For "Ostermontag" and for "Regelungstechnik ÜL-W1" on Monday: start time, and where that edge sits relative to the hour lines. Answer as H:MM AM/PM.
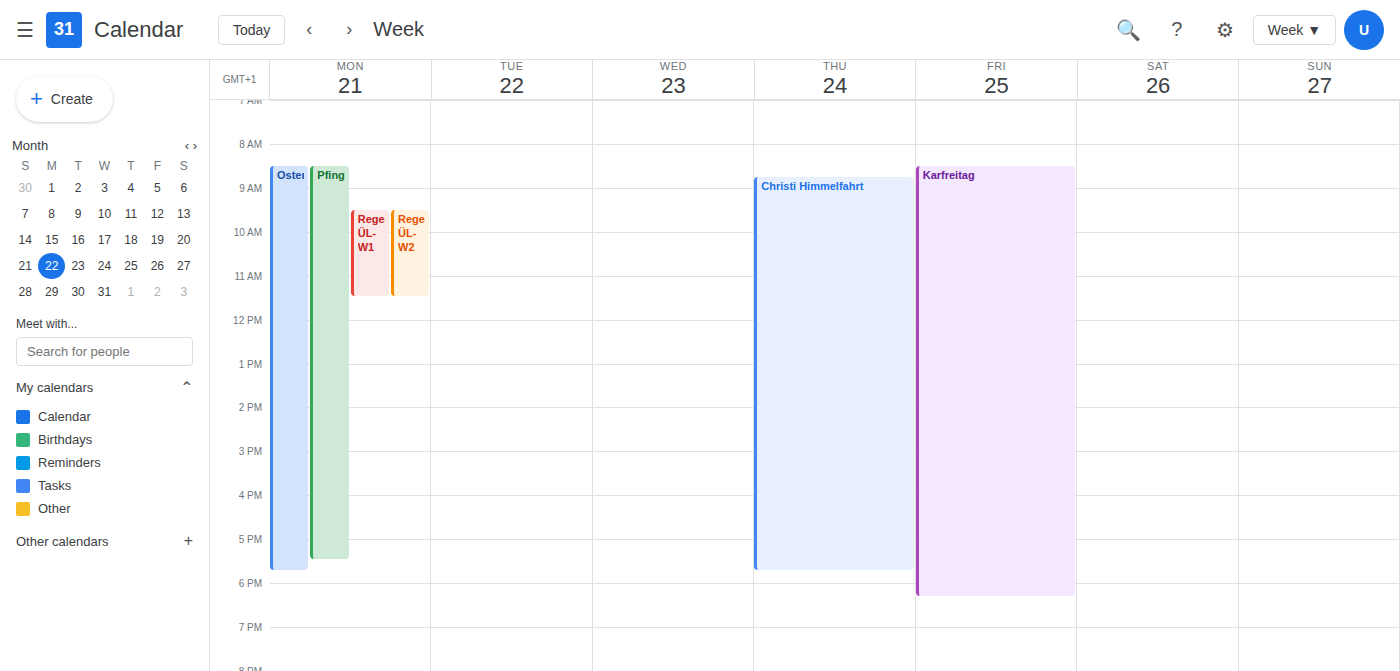
"Ostermontag": 8:30 AM, halfway between the 8 AM and 9 AM lines. "Regelungstechnik ÜL-W1": 9:30 AM, halfway between the 9 AM and 10 AM lines.